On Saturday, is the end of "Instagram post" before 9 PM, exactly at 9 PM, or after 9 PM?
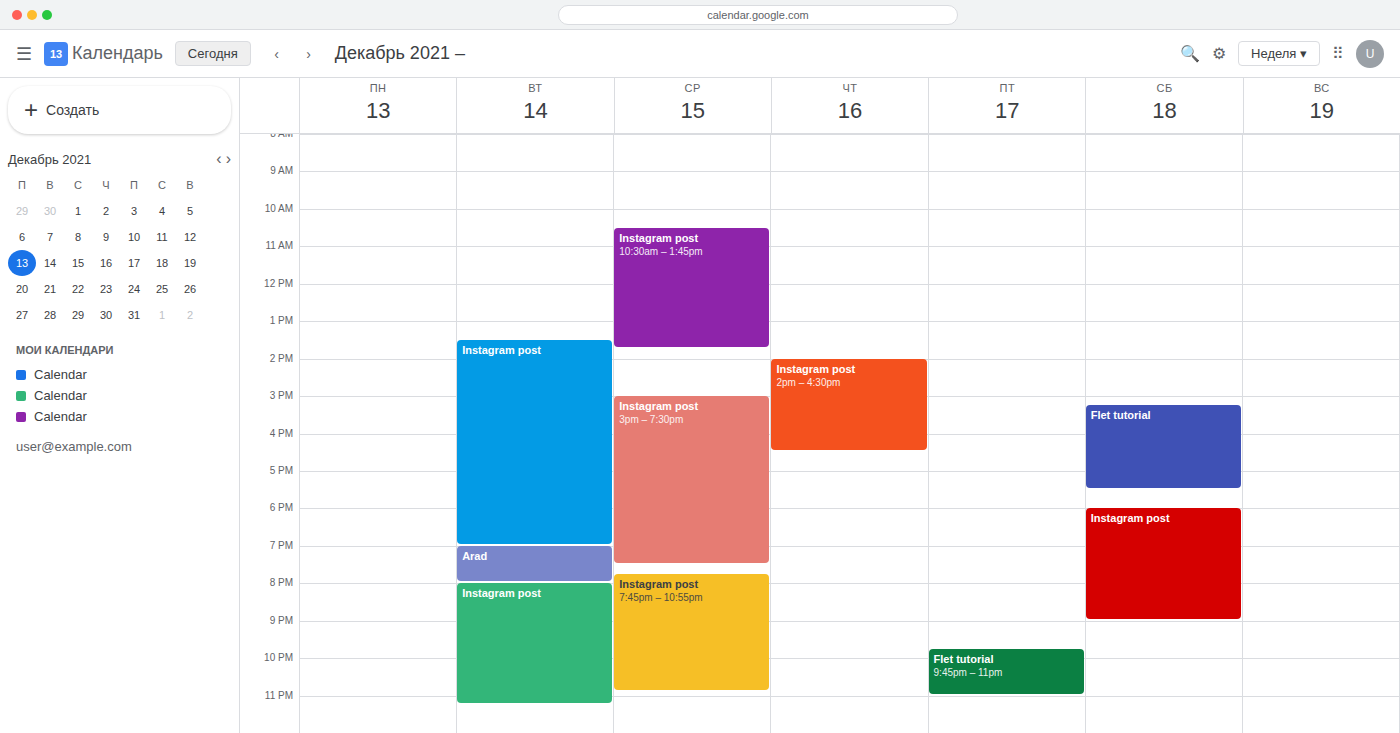
9:00 PM -- exactly at 9 PM, on the 9 PM line.